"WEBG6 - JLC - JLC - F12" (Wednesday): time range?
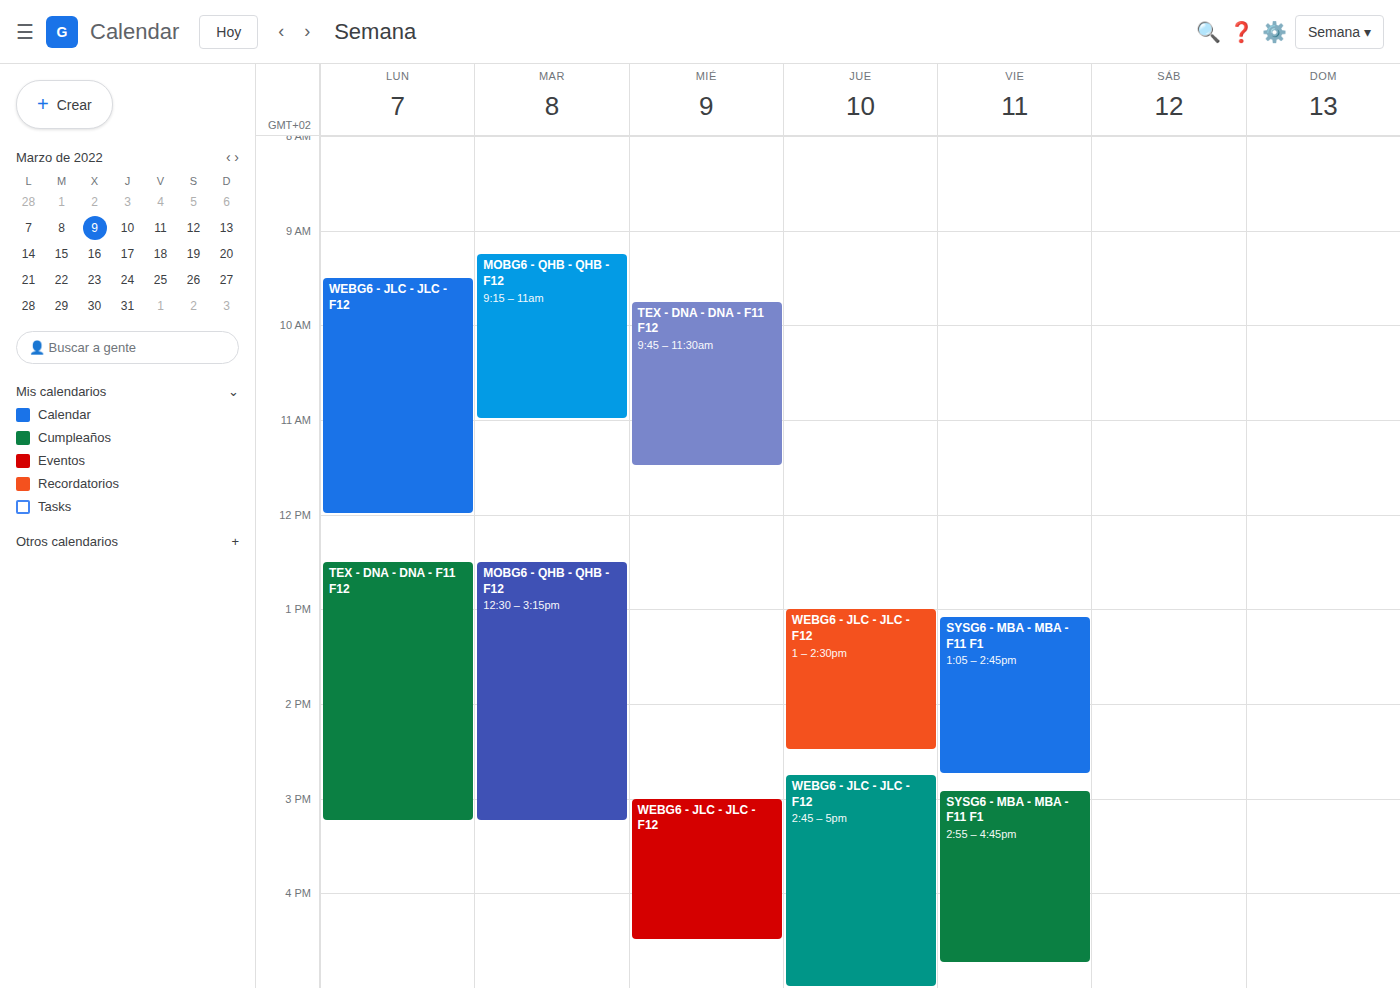
3:00 PM to 4:30 PM